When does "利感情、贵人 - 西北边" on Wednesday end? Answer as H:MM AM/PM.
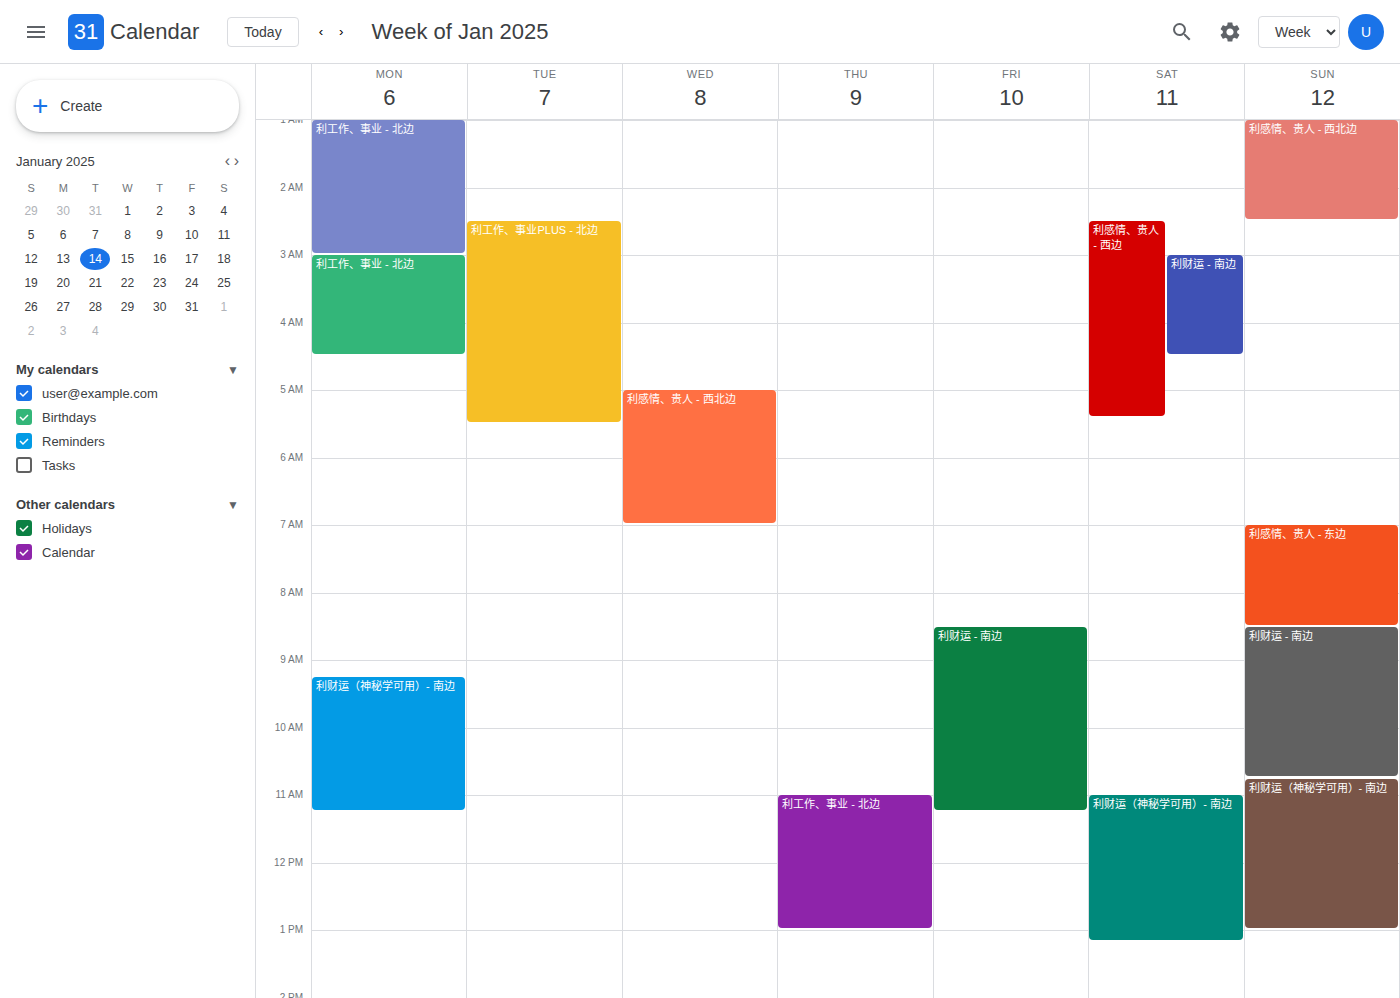
7:00 AM